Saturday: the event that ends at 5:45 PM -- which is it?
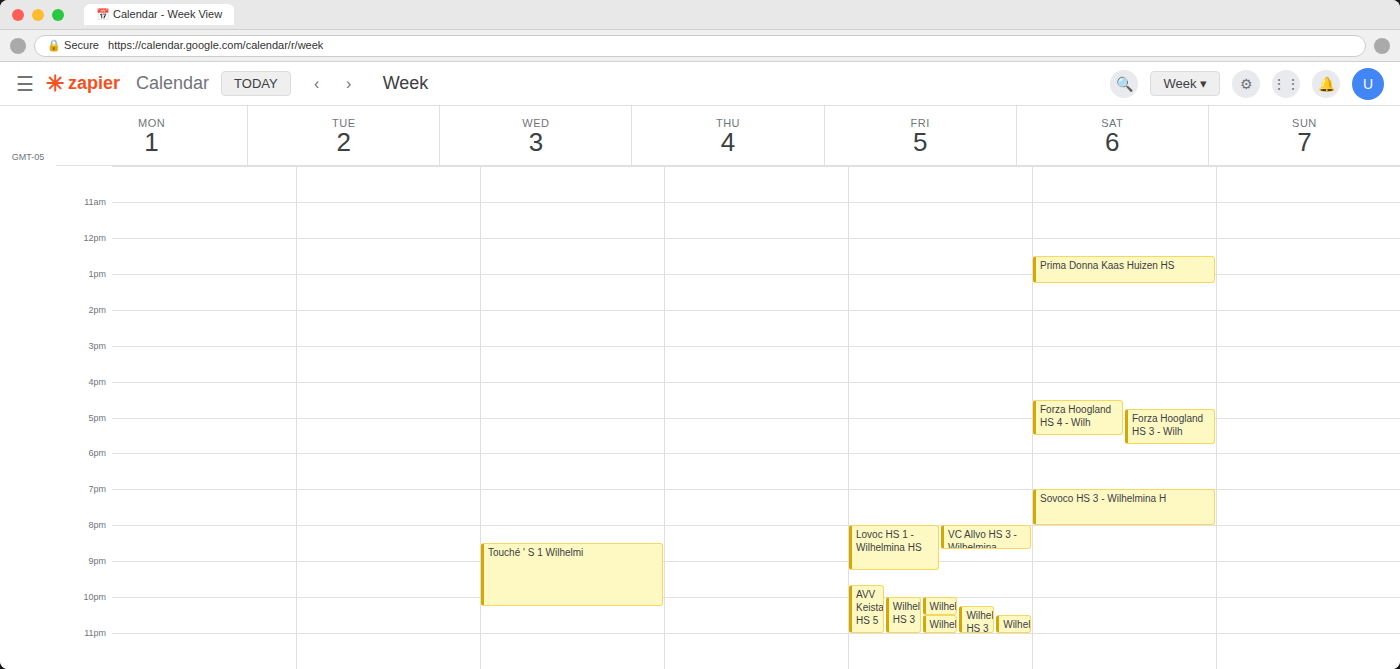
"Forza Hoogland HS 3 - Wilh"